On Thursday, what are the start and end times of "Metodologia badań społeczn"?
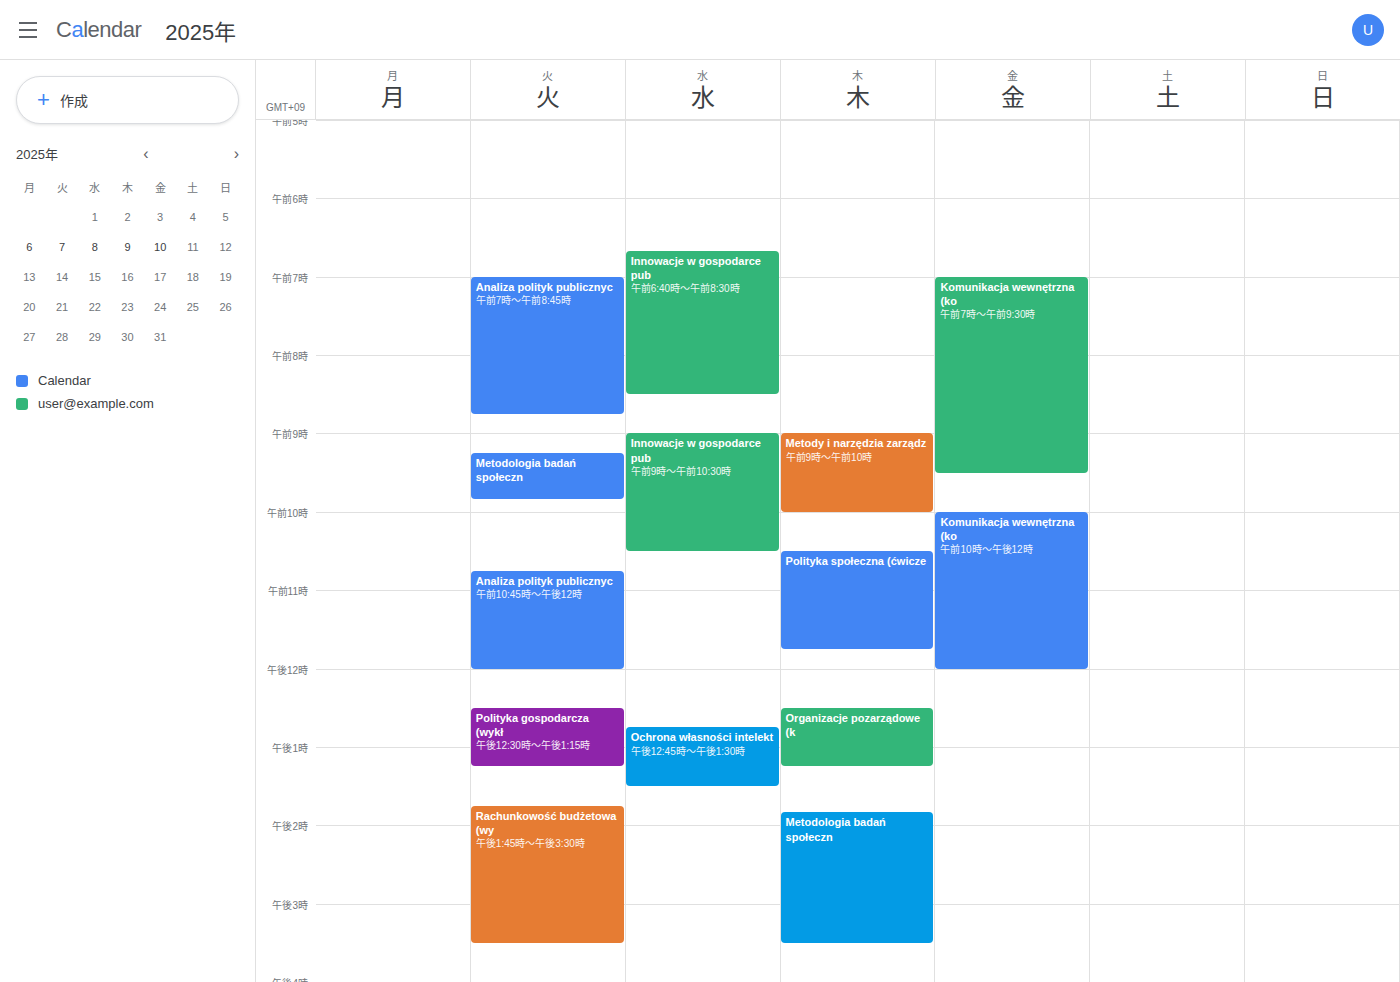
1:50 PM to 3:30 PM